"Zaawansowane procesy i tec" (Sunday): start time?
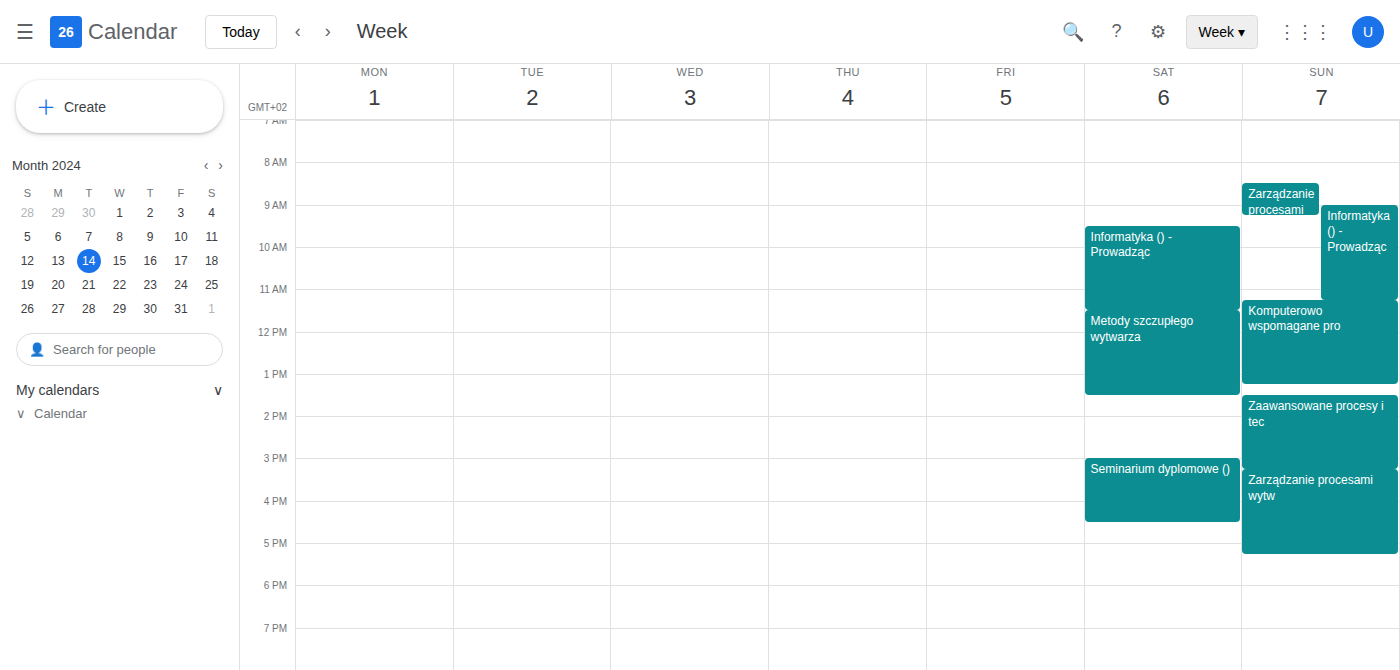
1:30 PM